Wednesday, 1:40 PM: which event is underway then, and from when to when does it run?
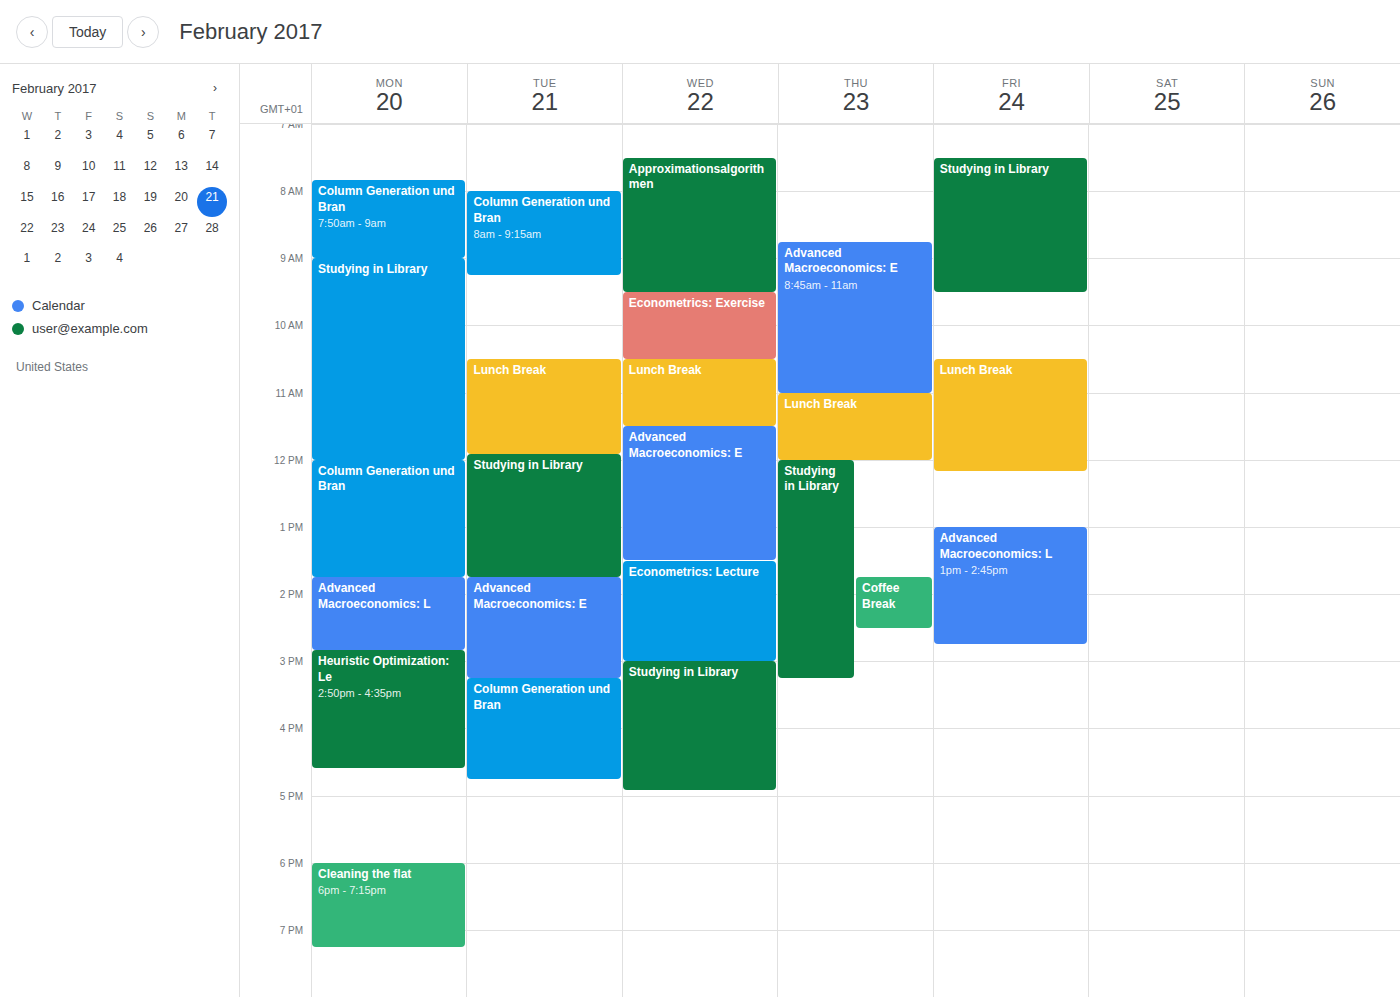
"Econometrics: Lecture", 1:30 PM to 3:00 PM